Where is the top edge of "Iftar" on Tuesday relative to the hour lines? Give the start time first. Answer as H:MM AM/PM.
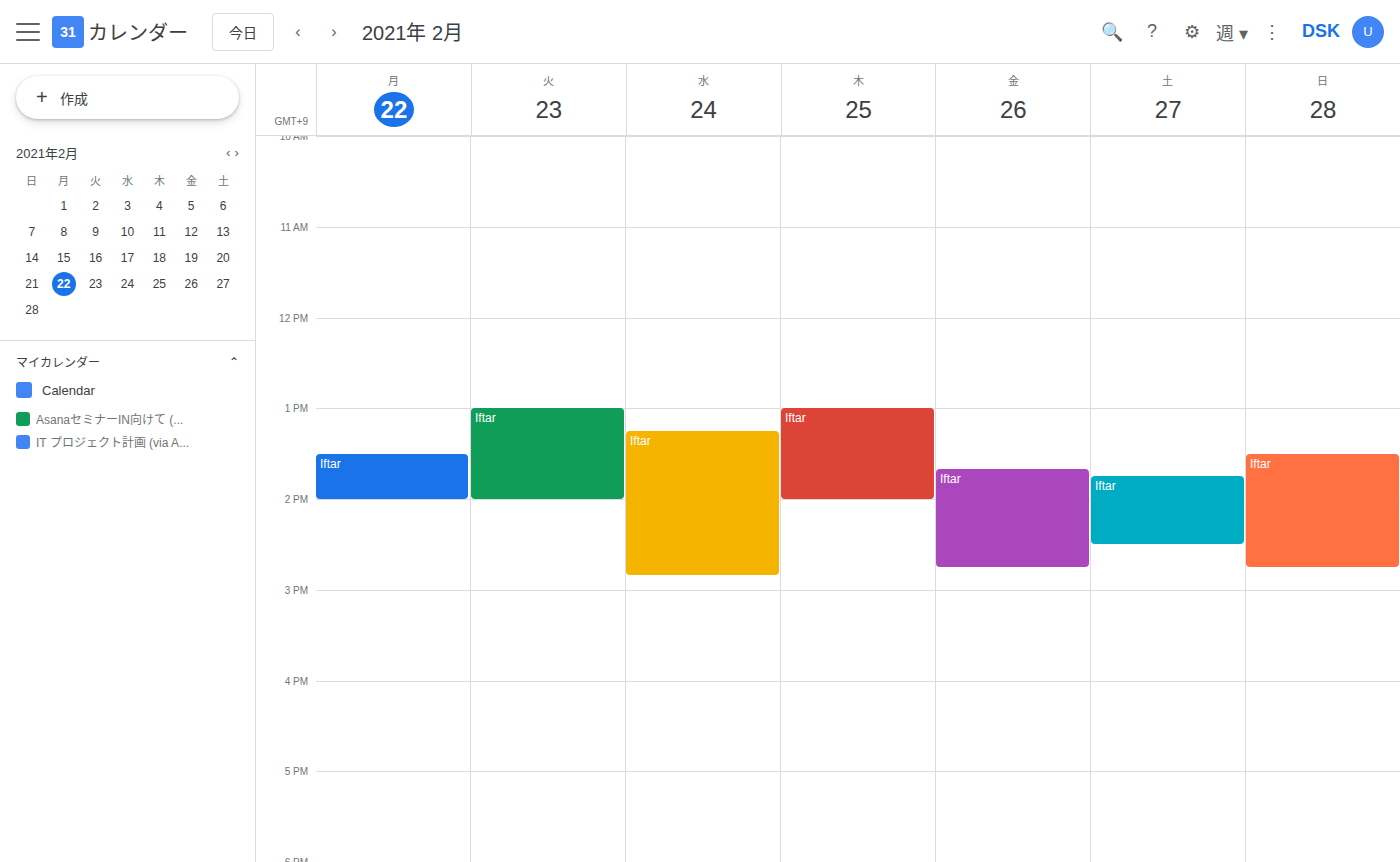
1:00 PM -- exactly on the 1 PM line.